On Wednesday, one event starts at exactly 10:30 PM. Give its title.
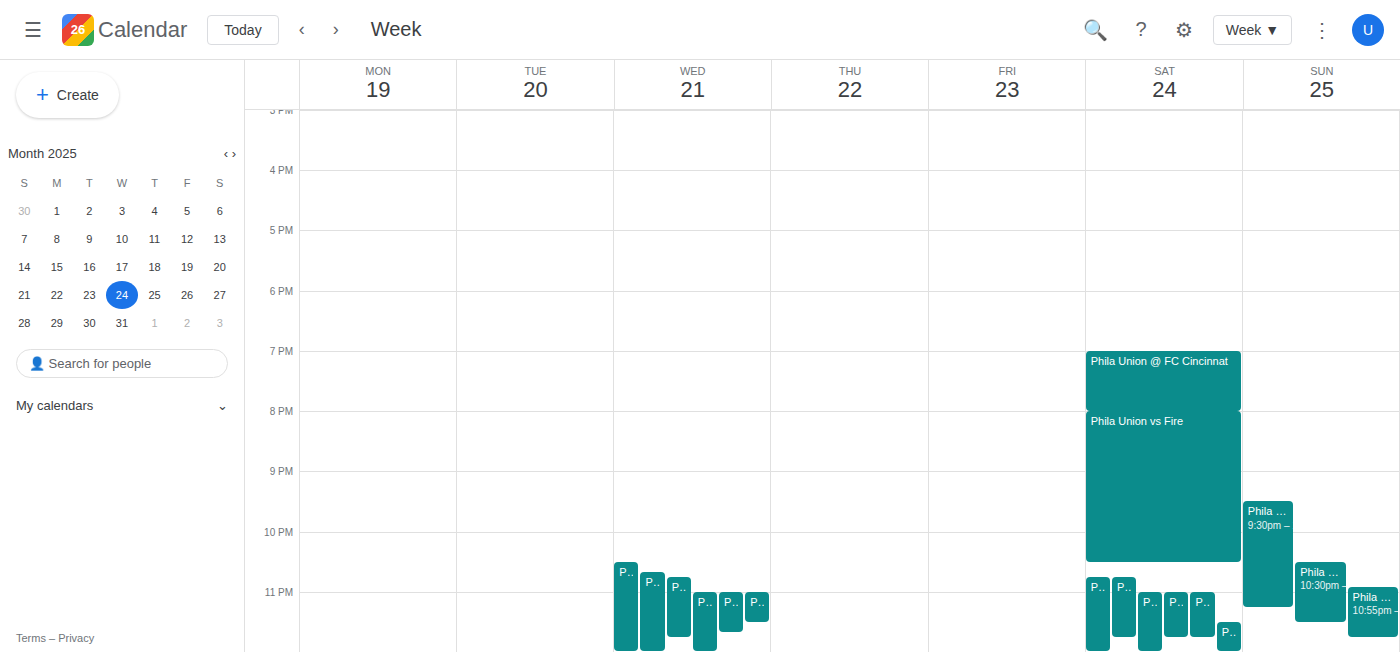
"Phila Union @ Defence Forc"